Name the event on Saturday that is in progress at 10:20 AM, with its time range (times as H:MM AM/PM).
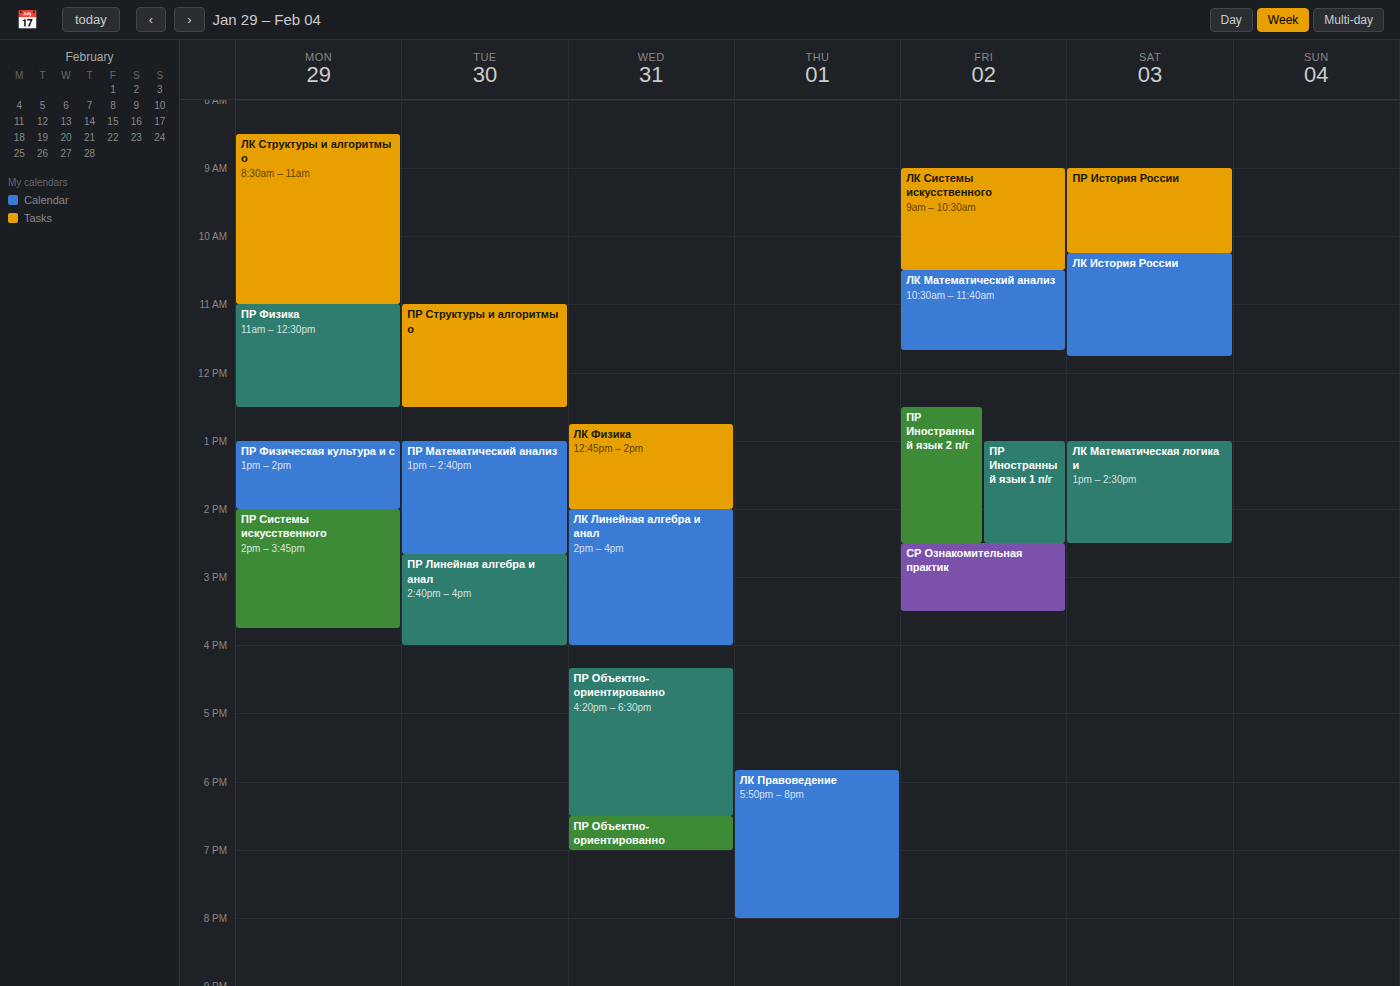
"ЛК История России", 10:15 AM to 11:45 AM